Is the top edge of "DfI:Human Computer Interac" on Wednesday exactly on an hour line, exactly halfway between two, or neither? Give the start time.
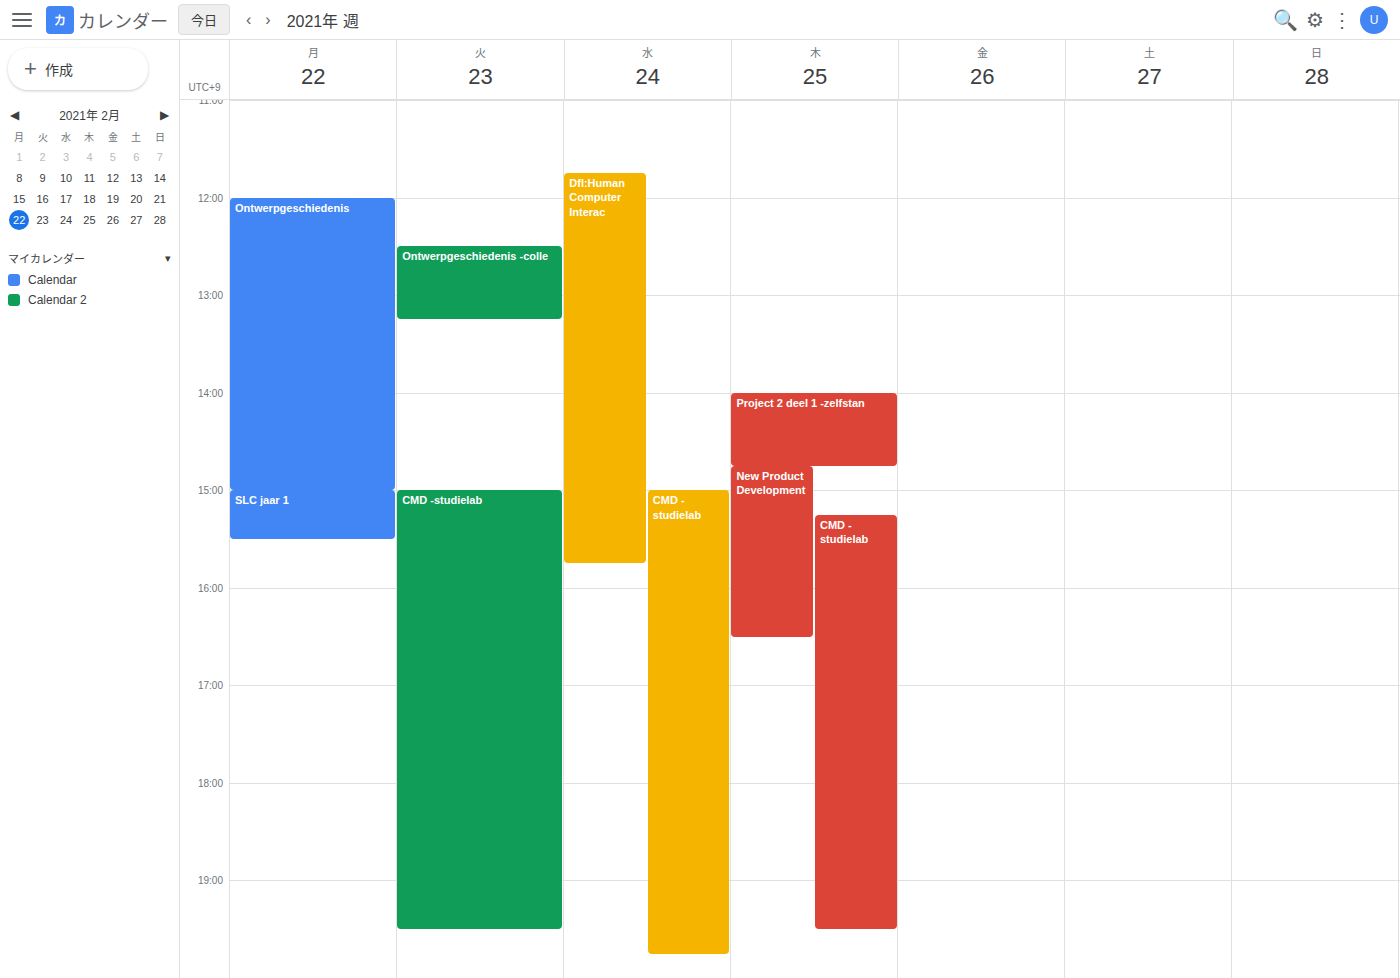
11:45 AM -- neither: three quarters of the way from the 11 AM line to the 12 PM line.